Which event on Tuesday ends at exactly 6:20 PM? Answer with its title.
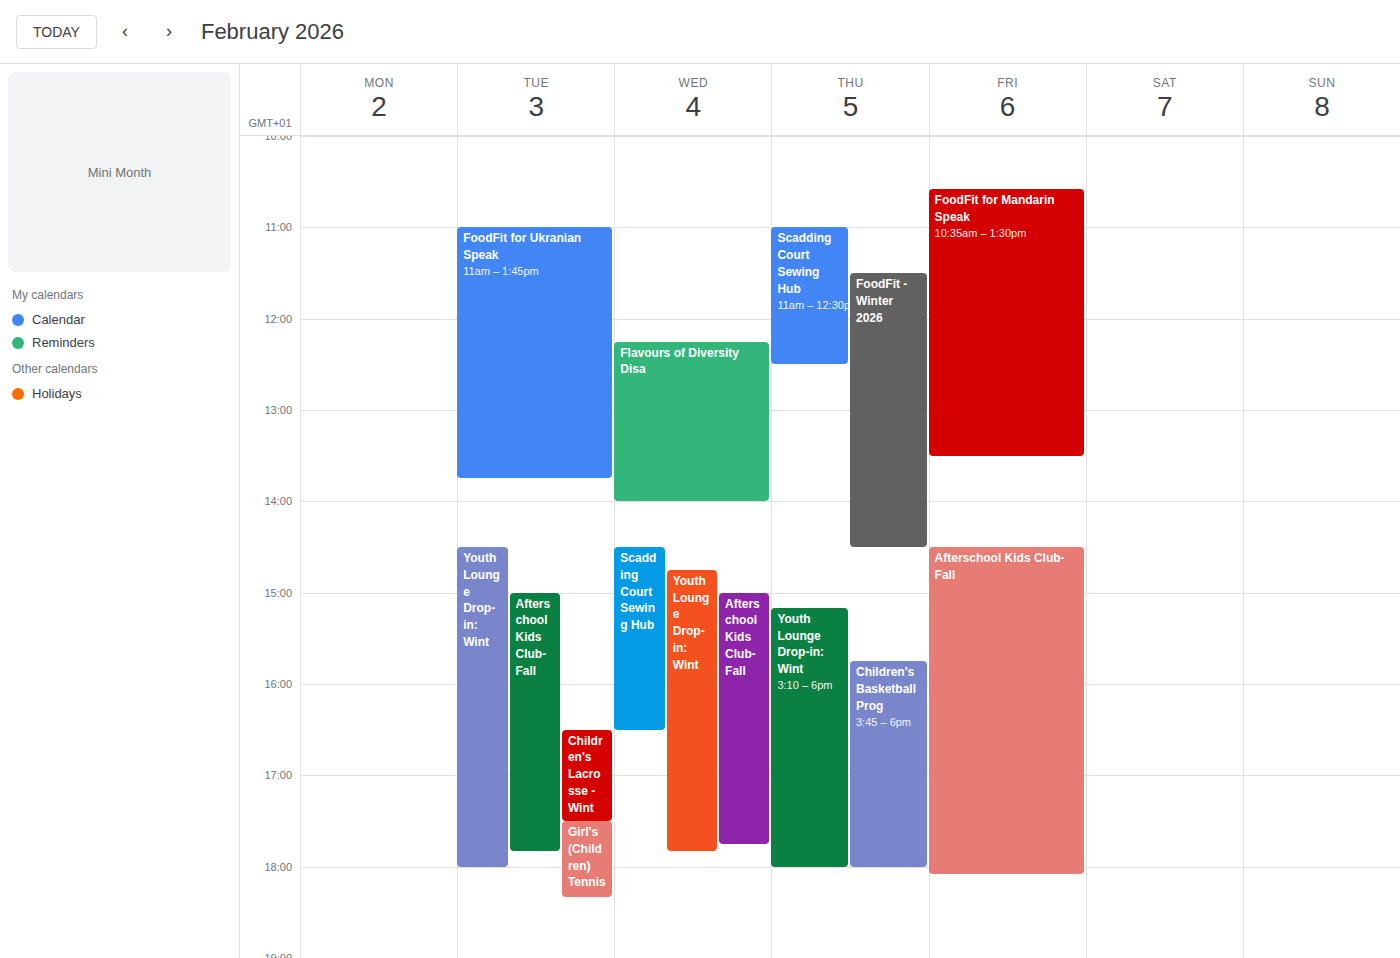
"Girl's (Children) Tennis"